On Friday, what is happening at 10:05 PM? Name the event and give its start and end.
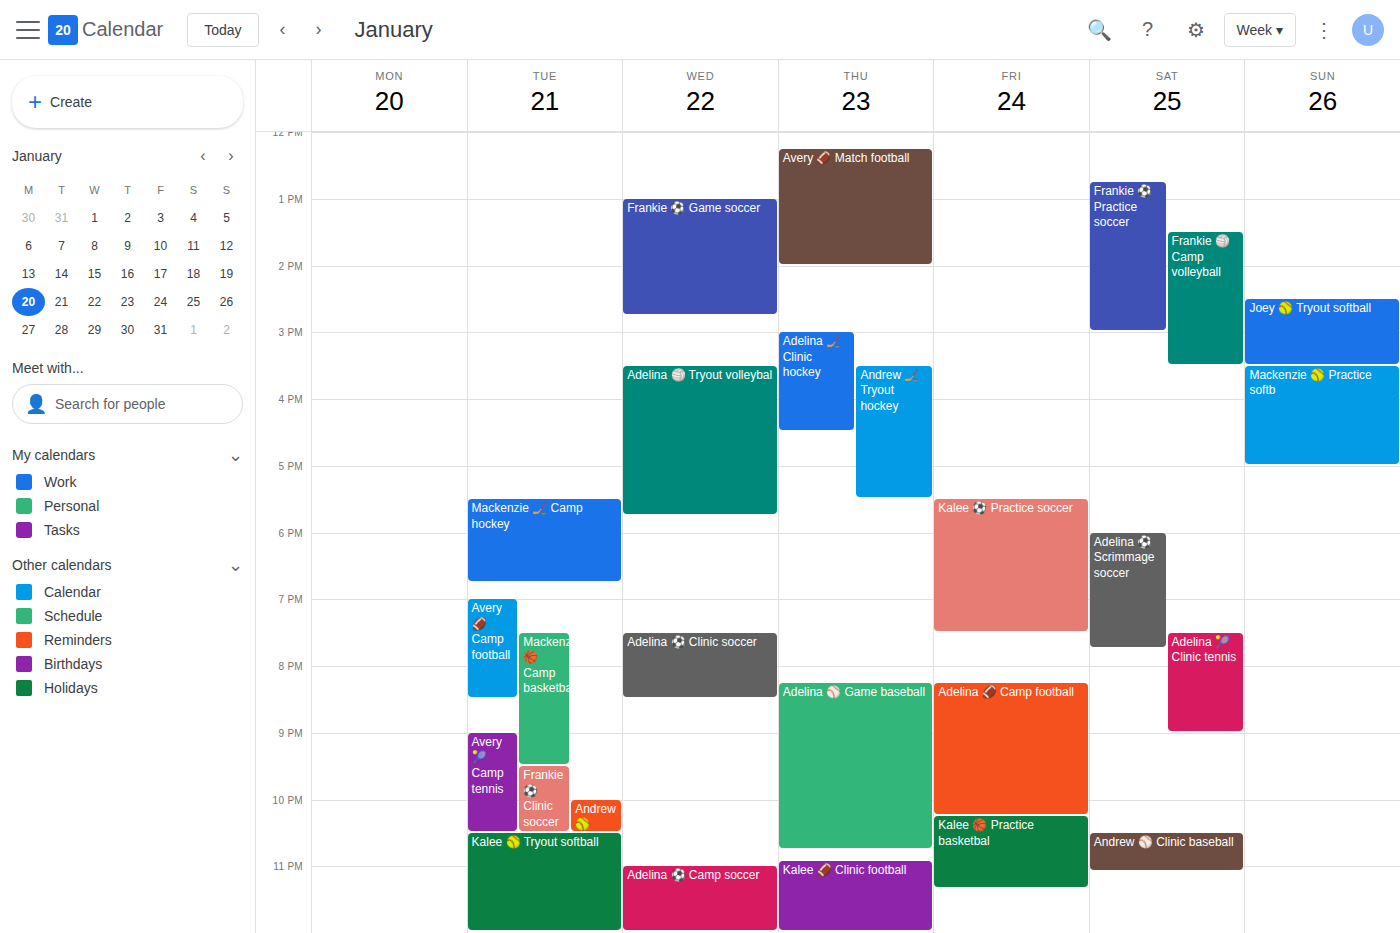
"Adelina 🏈 Camp football", 8:15 PM to 10:15 PM